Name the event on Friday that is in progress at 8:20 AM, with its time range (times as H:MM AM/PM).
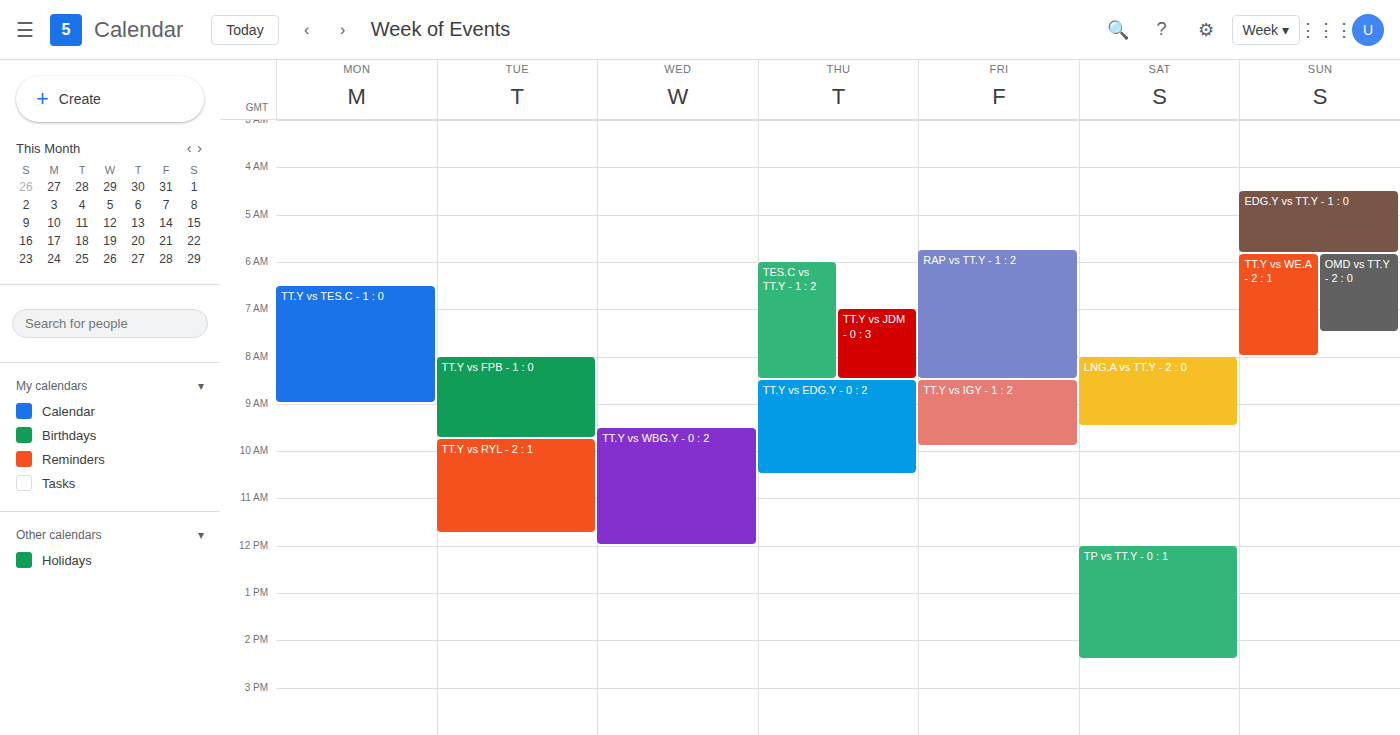
"RAP vs TT.Y - 1 : 2", 5:45 AM to 8:30 AM